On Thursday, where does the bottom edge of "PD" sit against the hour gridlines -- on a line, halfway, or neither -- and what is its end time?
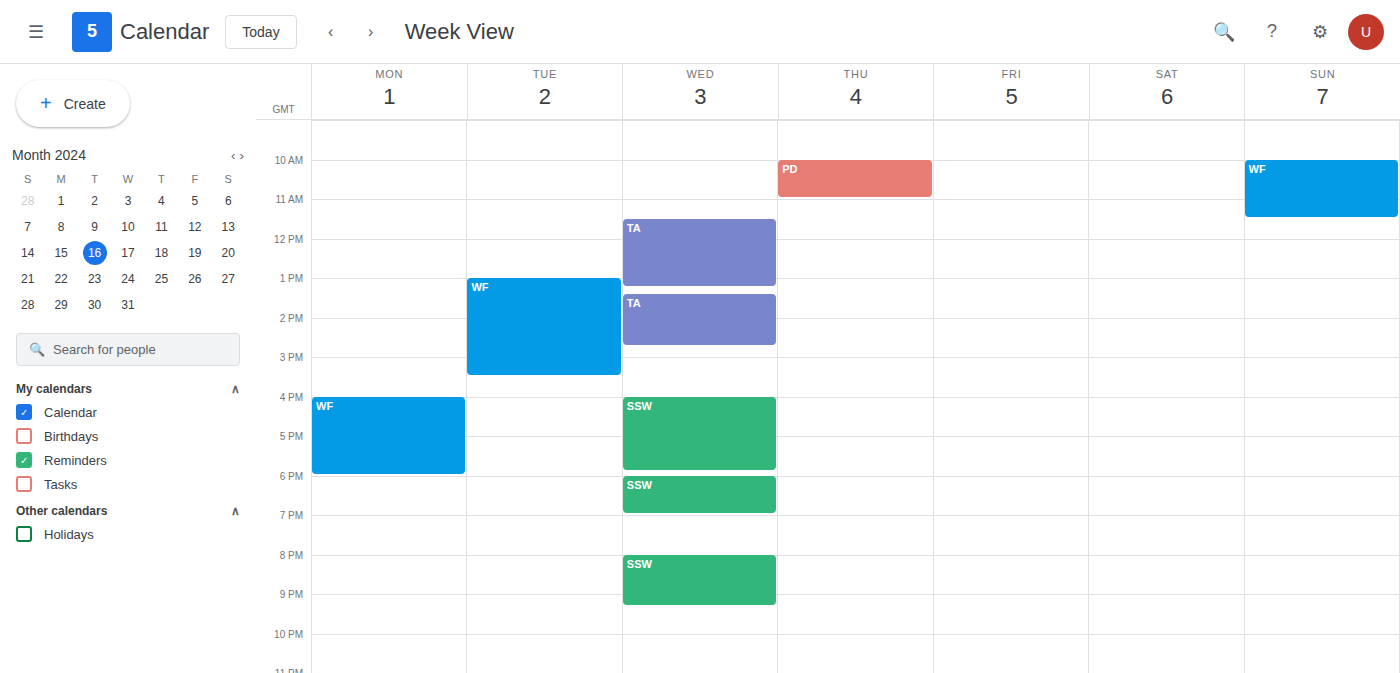
11:00 AM -- exactly on the 11 AM line.